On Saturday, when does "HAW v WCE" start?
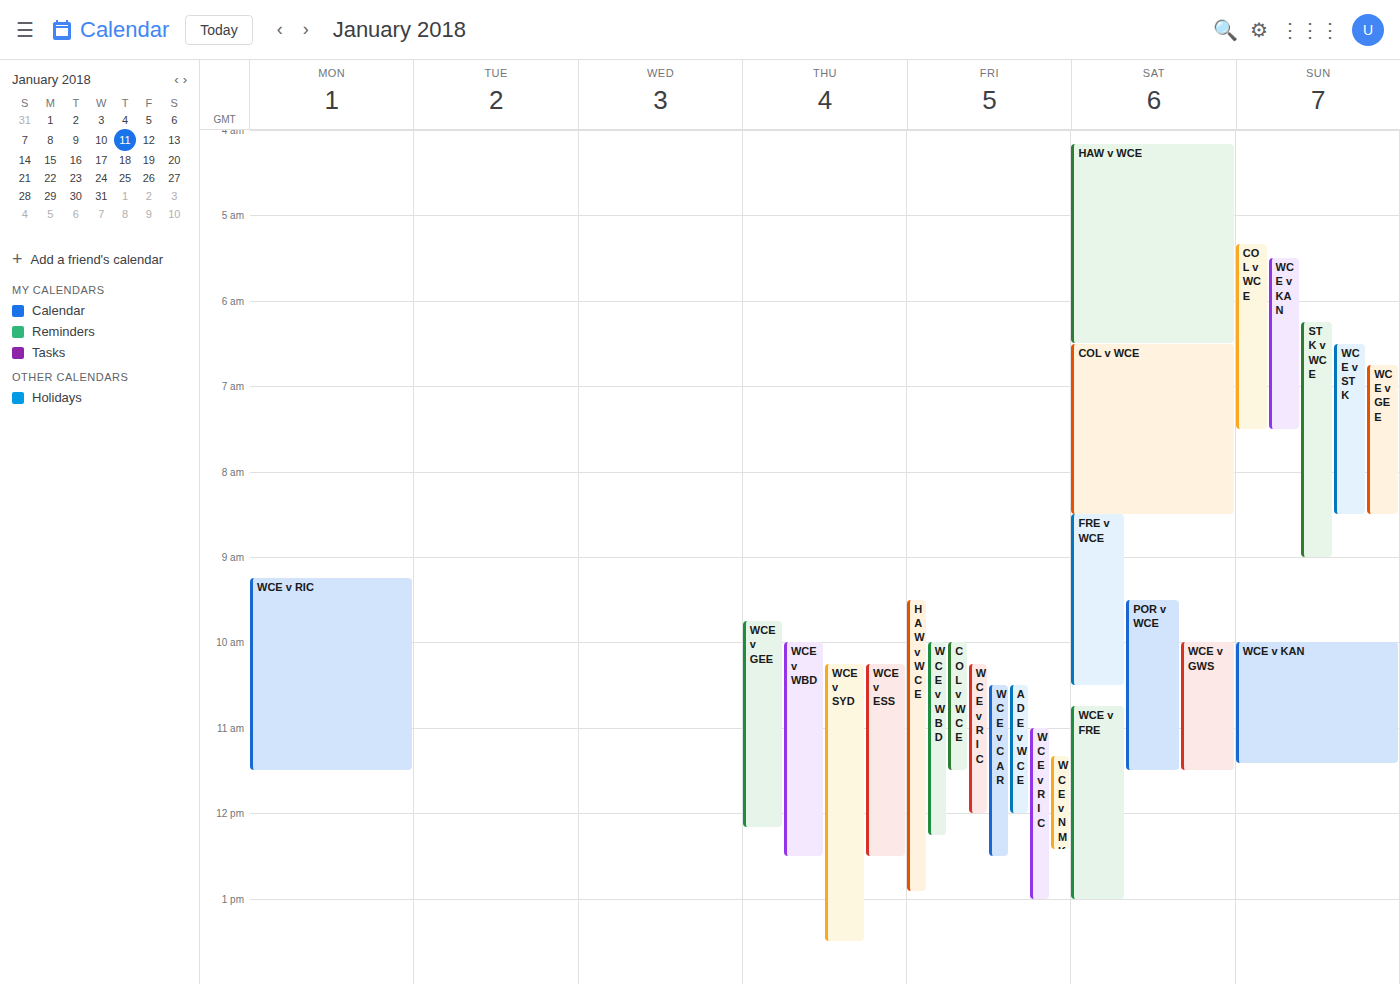
4:10 AM